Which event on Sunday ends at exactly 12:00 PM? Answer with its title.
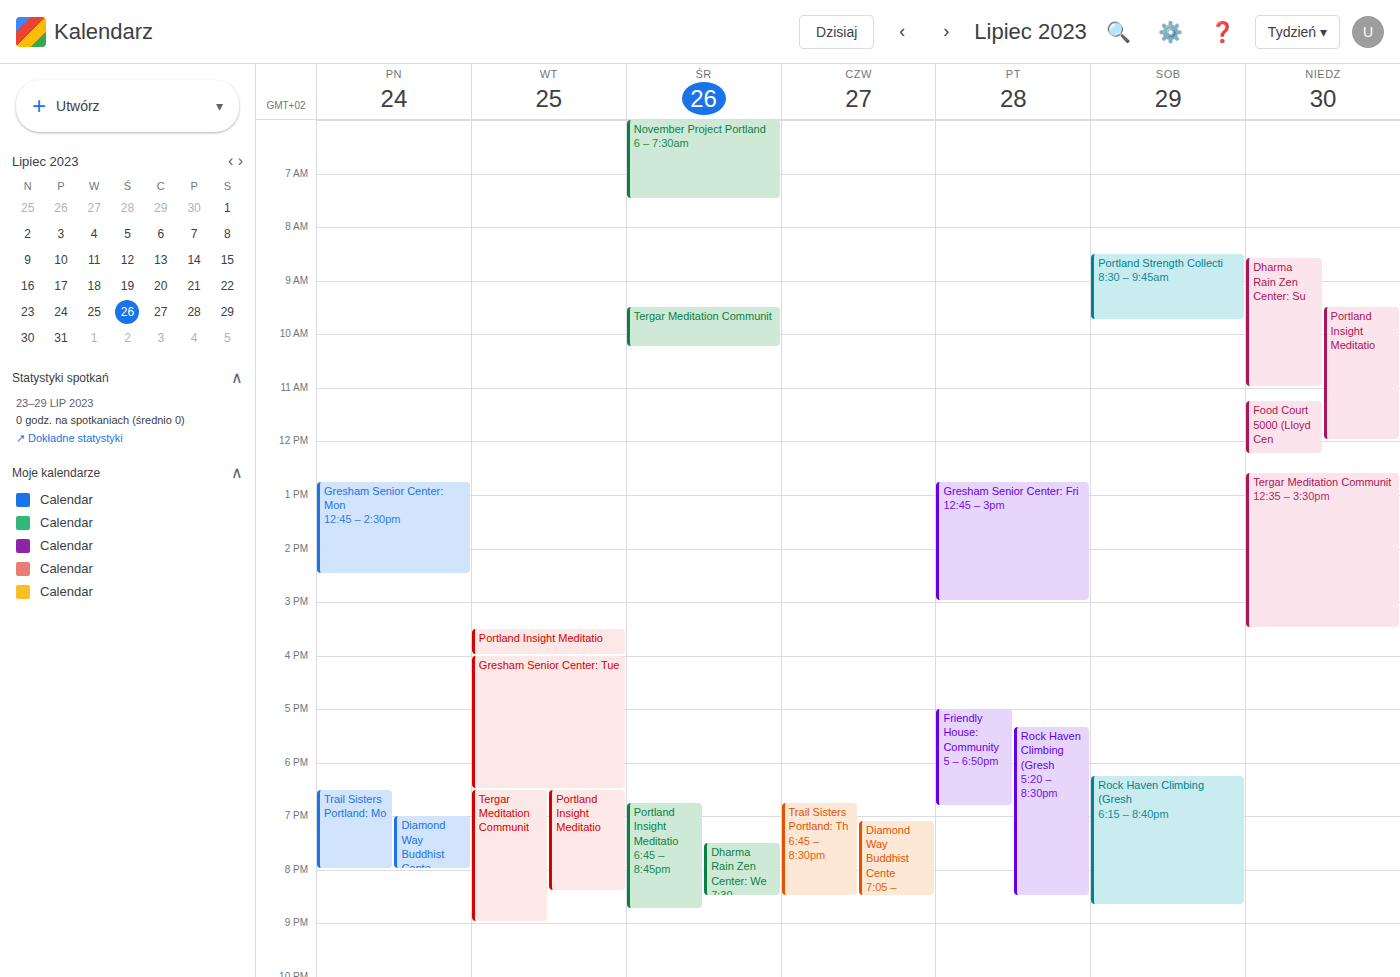
"Portland Insight Meditatio"